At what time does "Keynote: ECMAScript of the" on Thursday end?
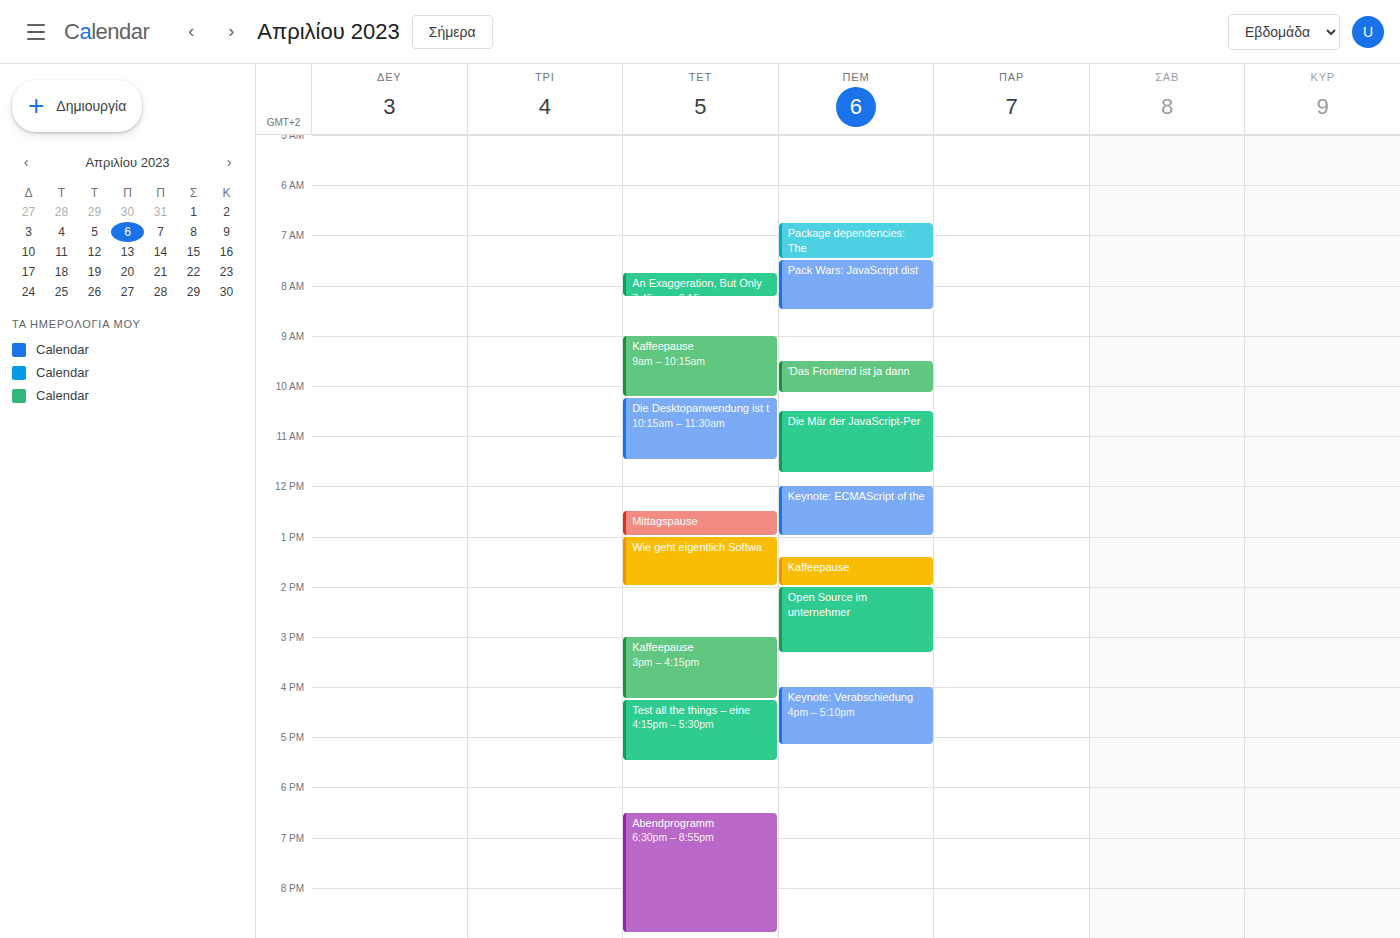
1:00 PM